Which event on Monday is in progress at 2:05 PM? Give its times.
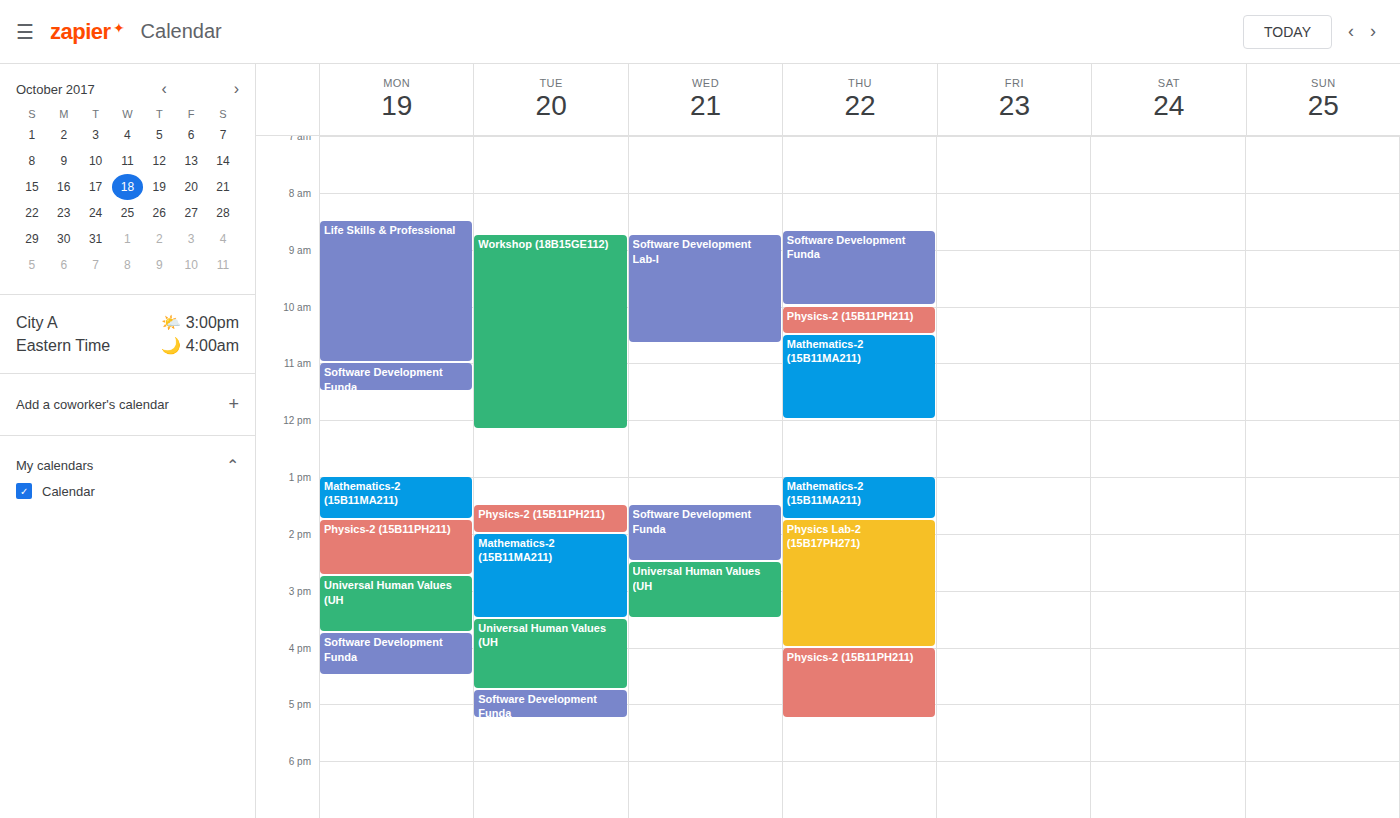
"Physics-2 (15B11PH211)", 1:45 PM to 2:45 PM